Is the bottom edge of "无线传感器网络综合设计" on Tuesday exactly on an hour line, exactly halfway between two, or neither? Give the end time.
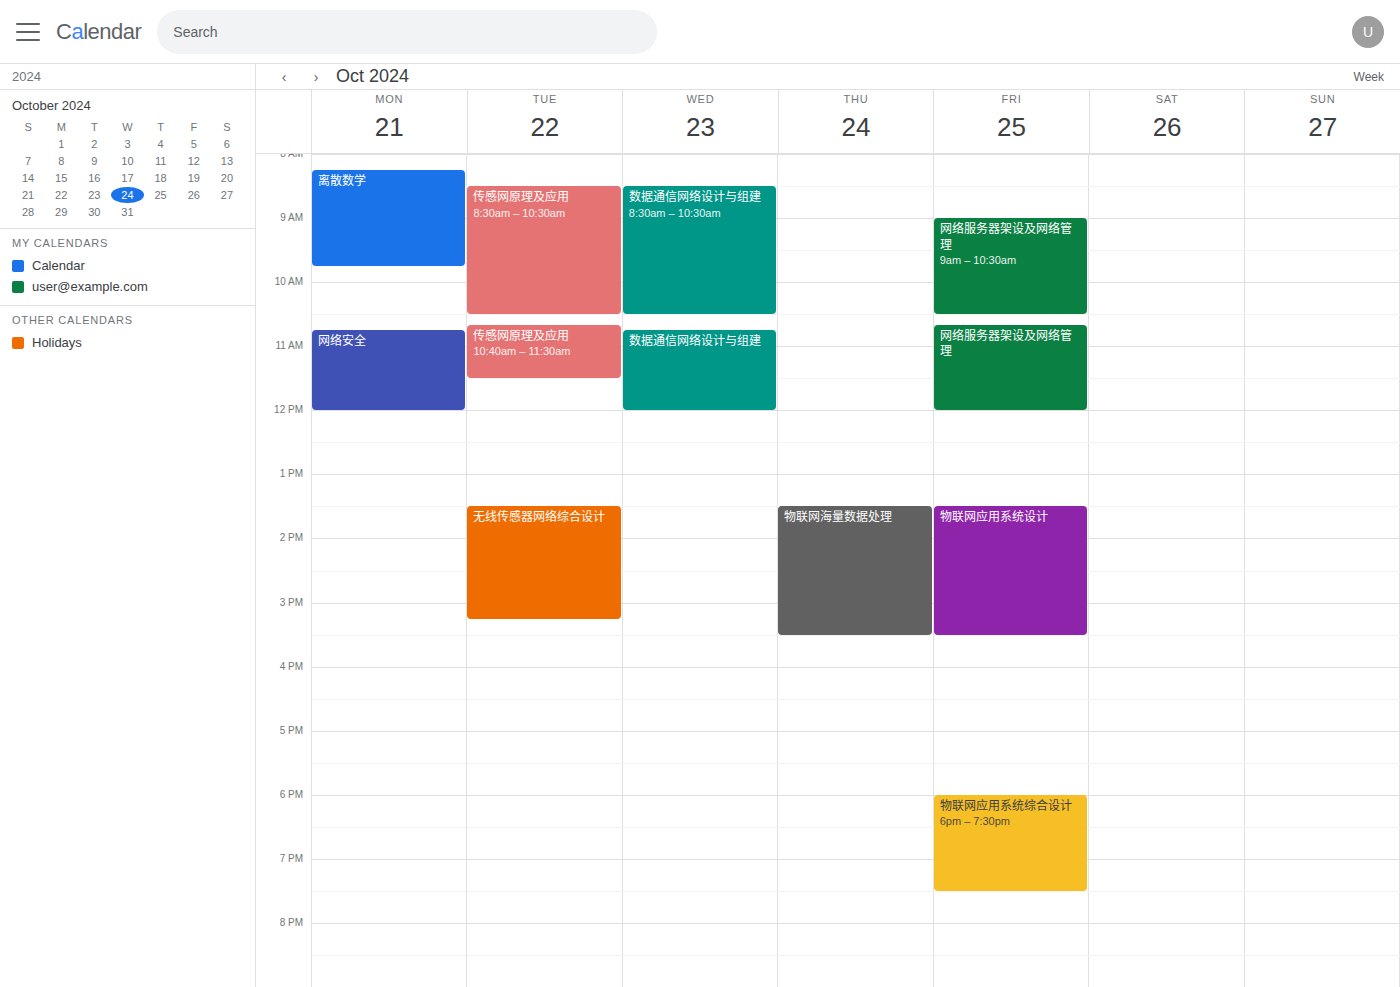
3:15 PM -- neither: a quarter of the way from the 3 PM line to the 4 PM line.